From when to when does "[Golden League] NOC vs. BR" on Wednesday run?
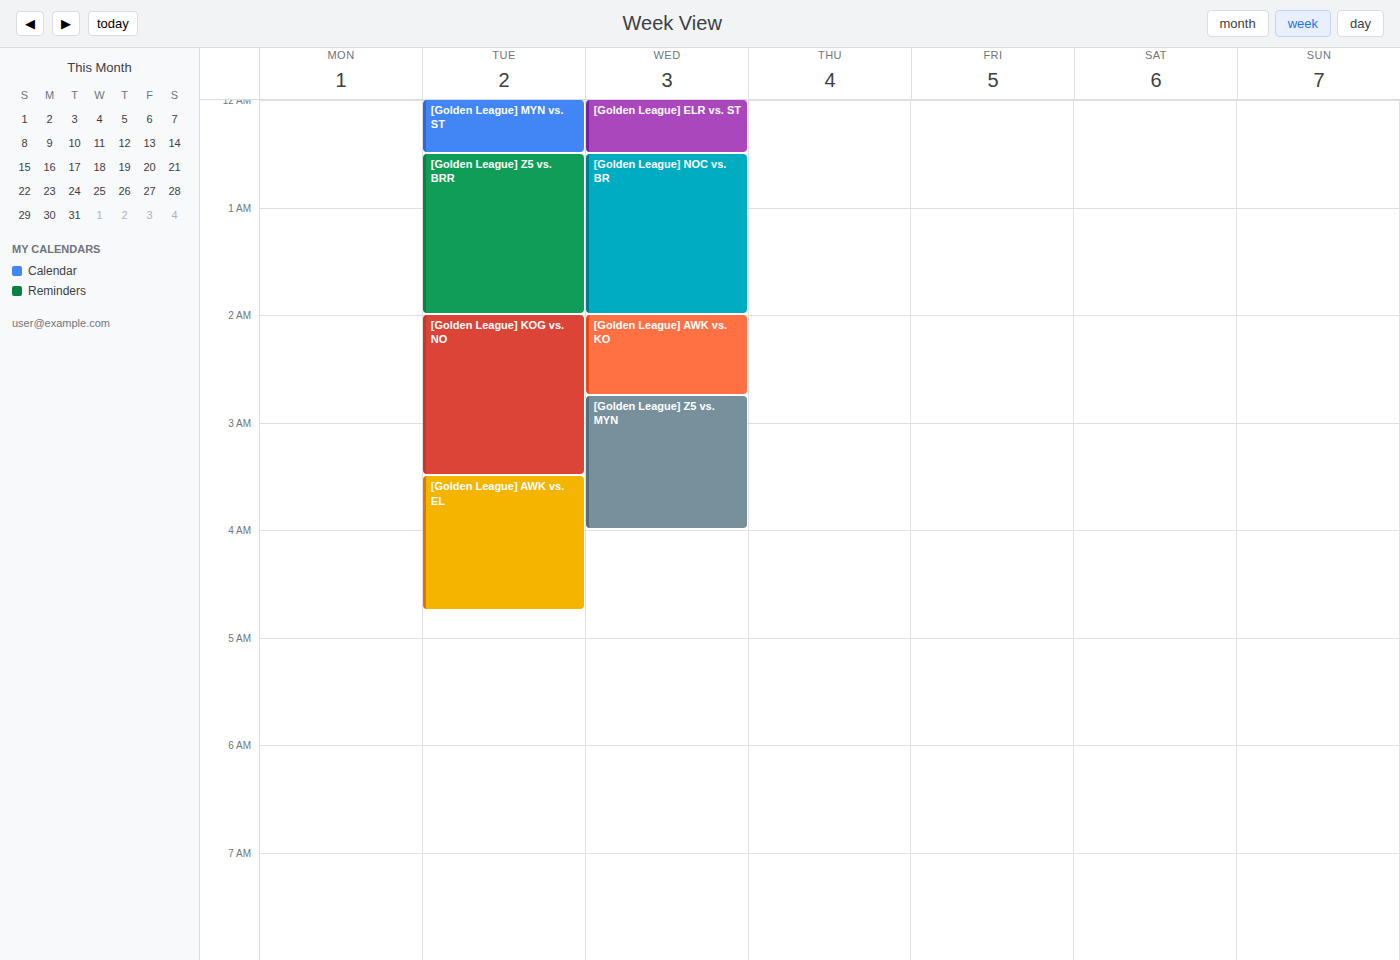
00:30 to 02:00